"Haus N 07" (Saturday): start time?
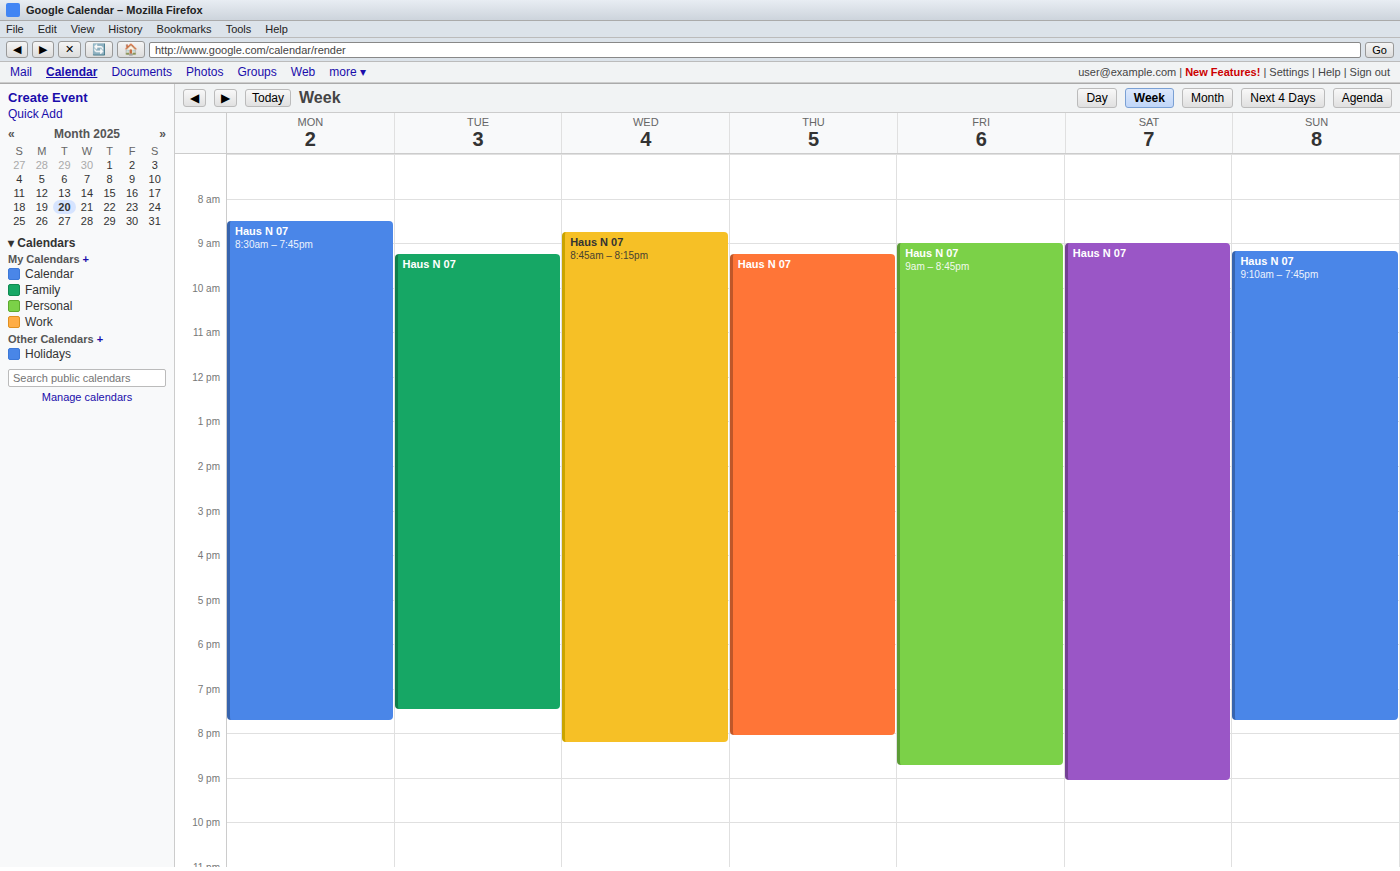
9:00 AM